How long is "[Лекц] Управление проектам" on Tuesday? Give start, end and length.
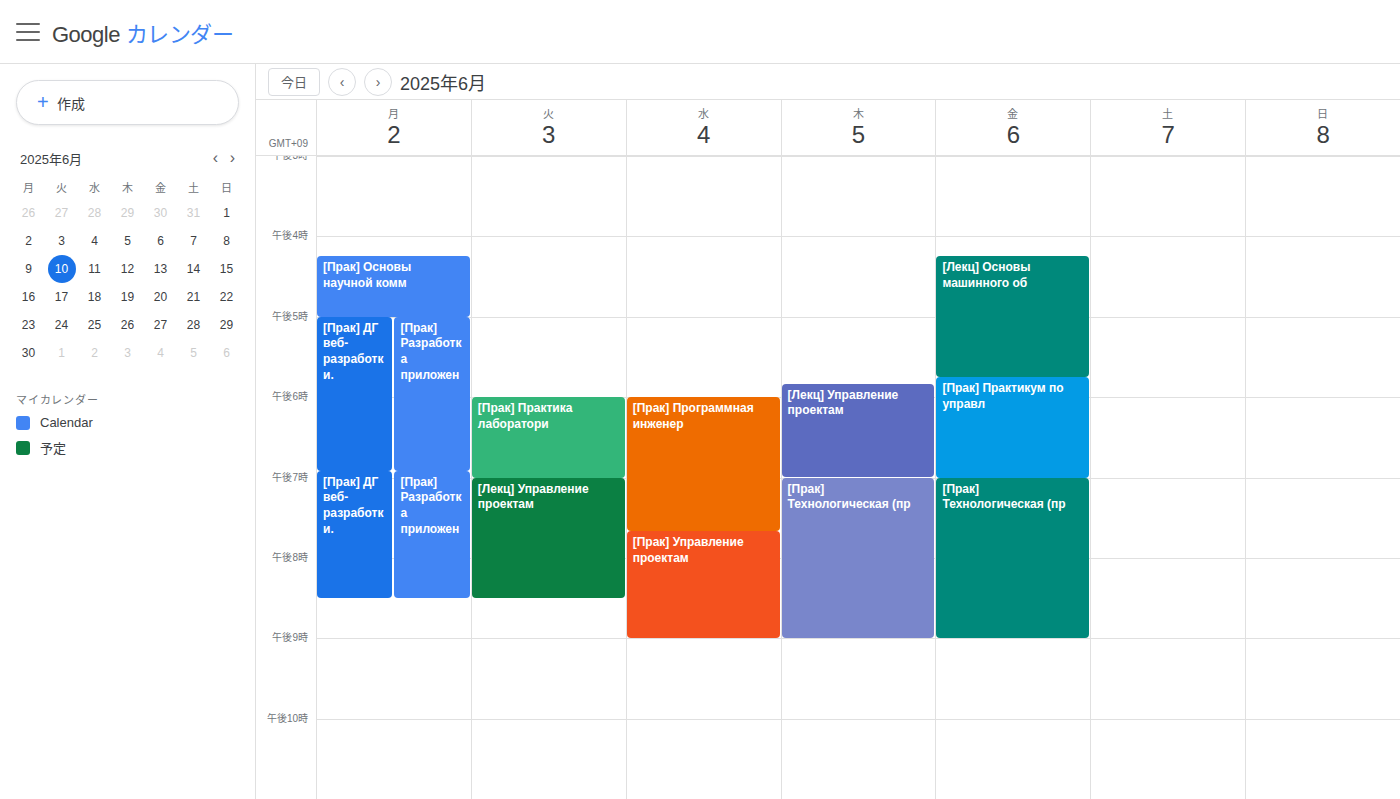
7:00 PM to 8:30 PM, 1 hour 30 minutes